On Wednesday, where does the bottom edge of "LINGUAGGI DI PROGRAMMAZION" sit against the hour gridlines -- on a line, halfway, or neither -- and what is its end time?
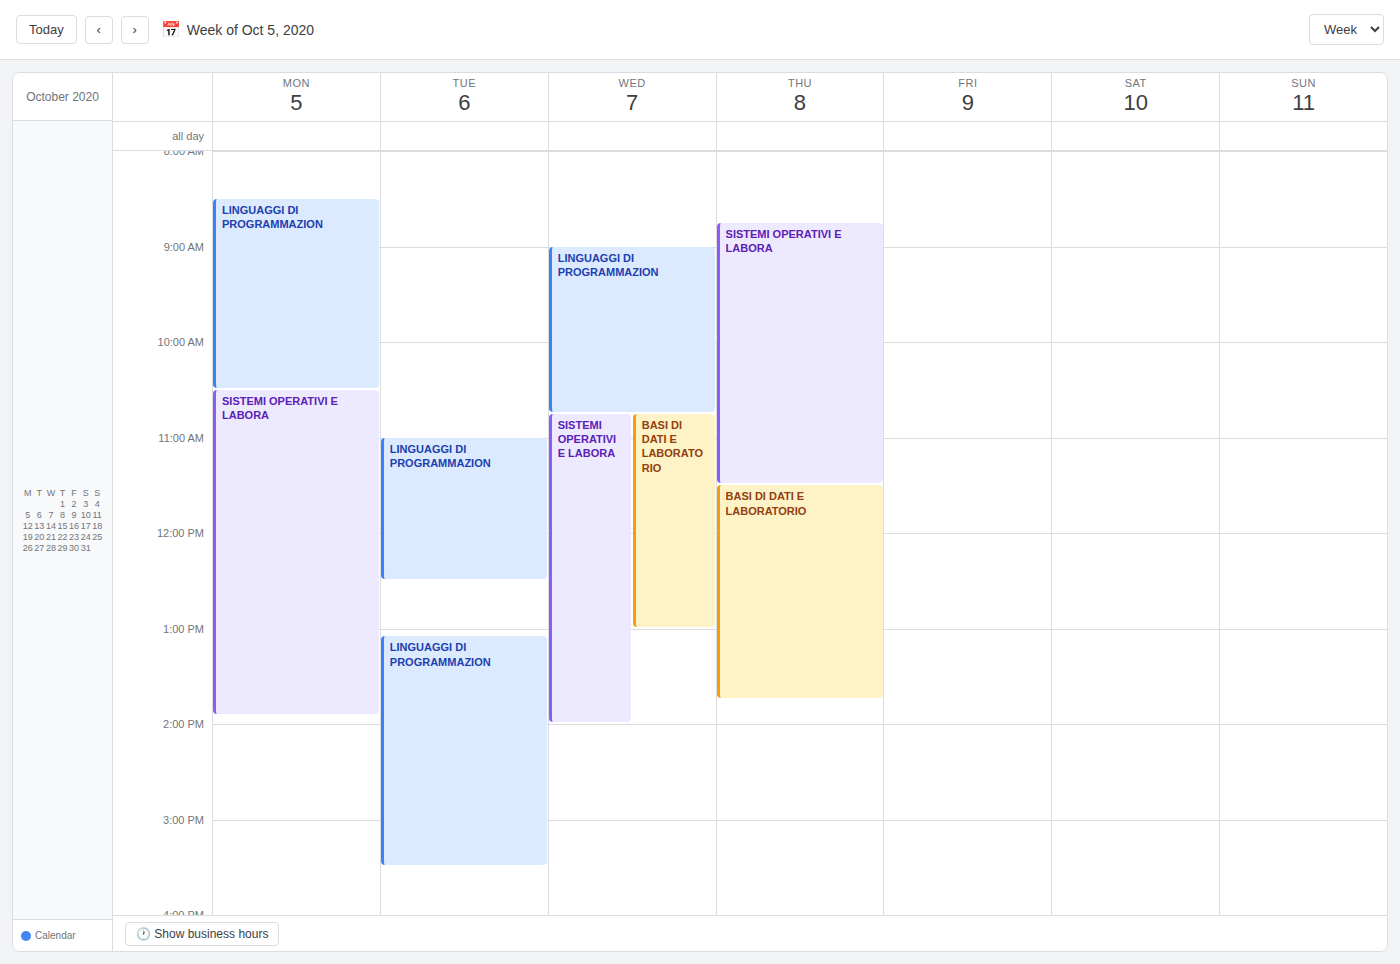
10:45 AM -- neither: three quarters of the way from the 10 AM line to the 11 AM line.